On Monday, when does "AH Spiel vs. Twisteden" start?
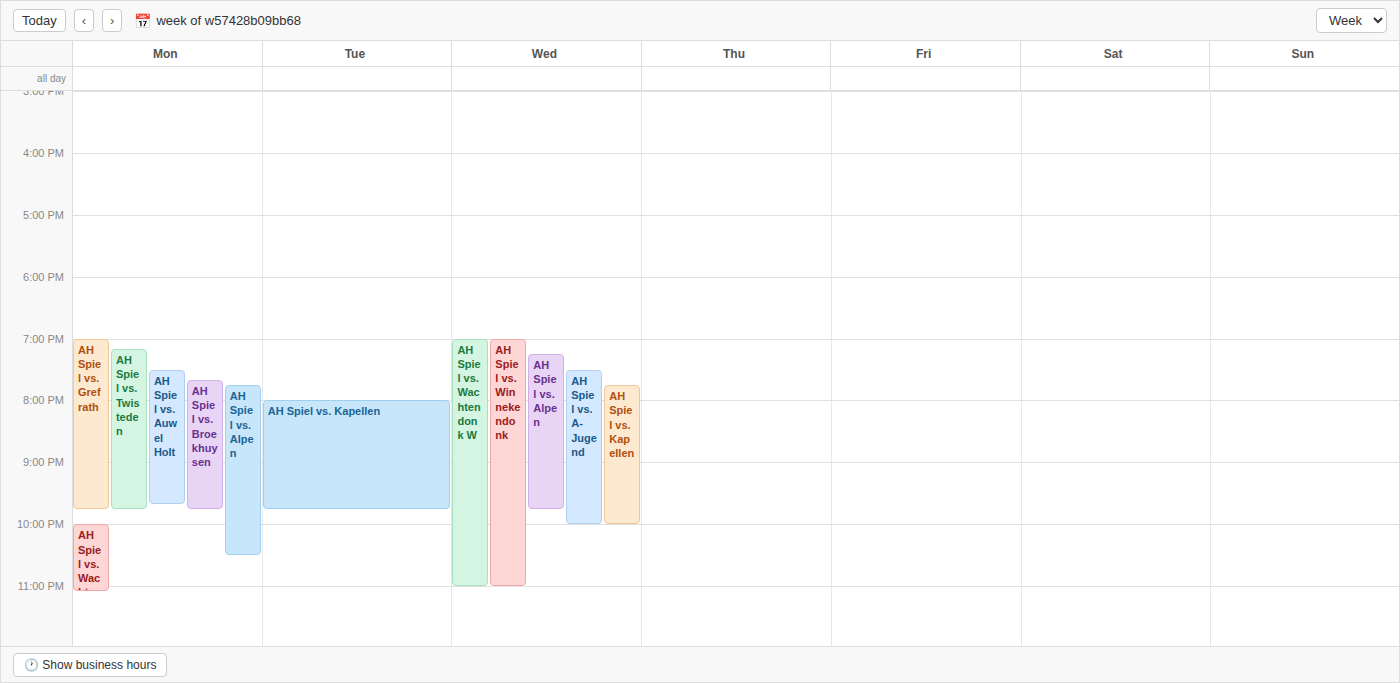
19:10